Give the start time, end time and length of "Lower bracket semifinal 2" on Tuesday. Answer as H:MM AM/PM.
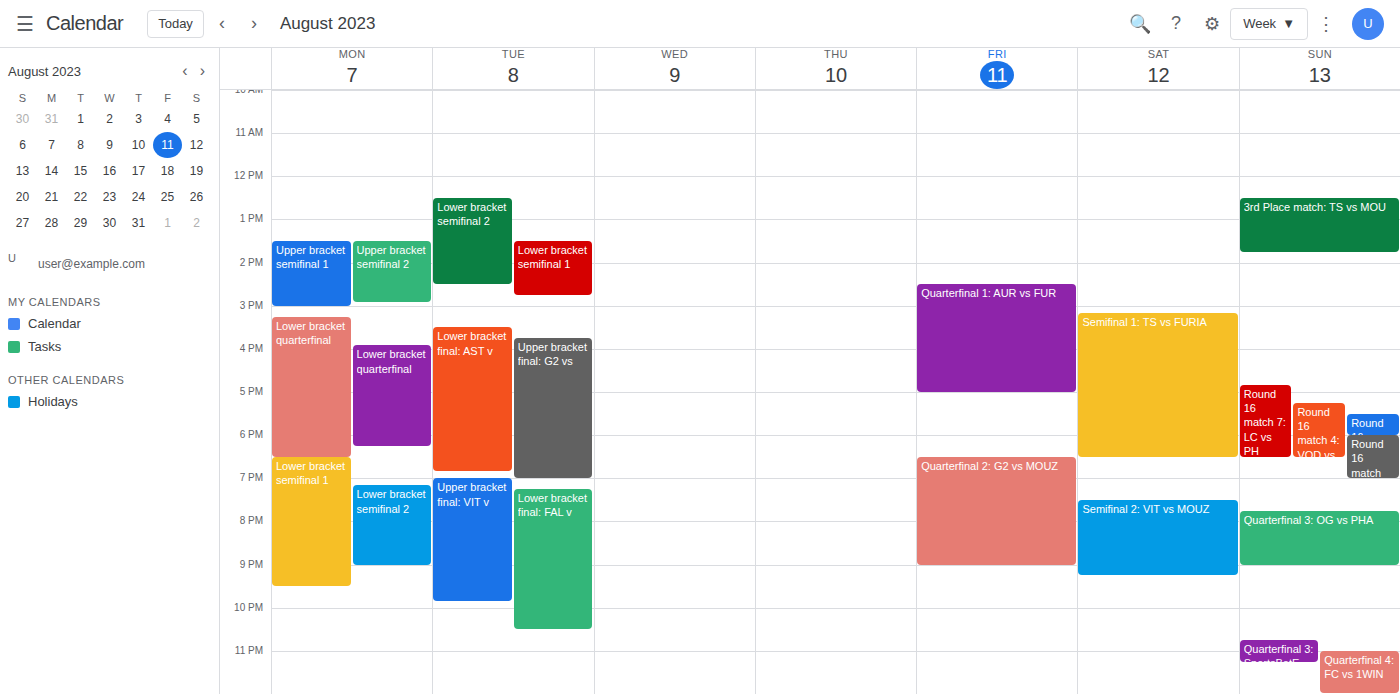
12:30 PM to 2:30 PM, 2 hours